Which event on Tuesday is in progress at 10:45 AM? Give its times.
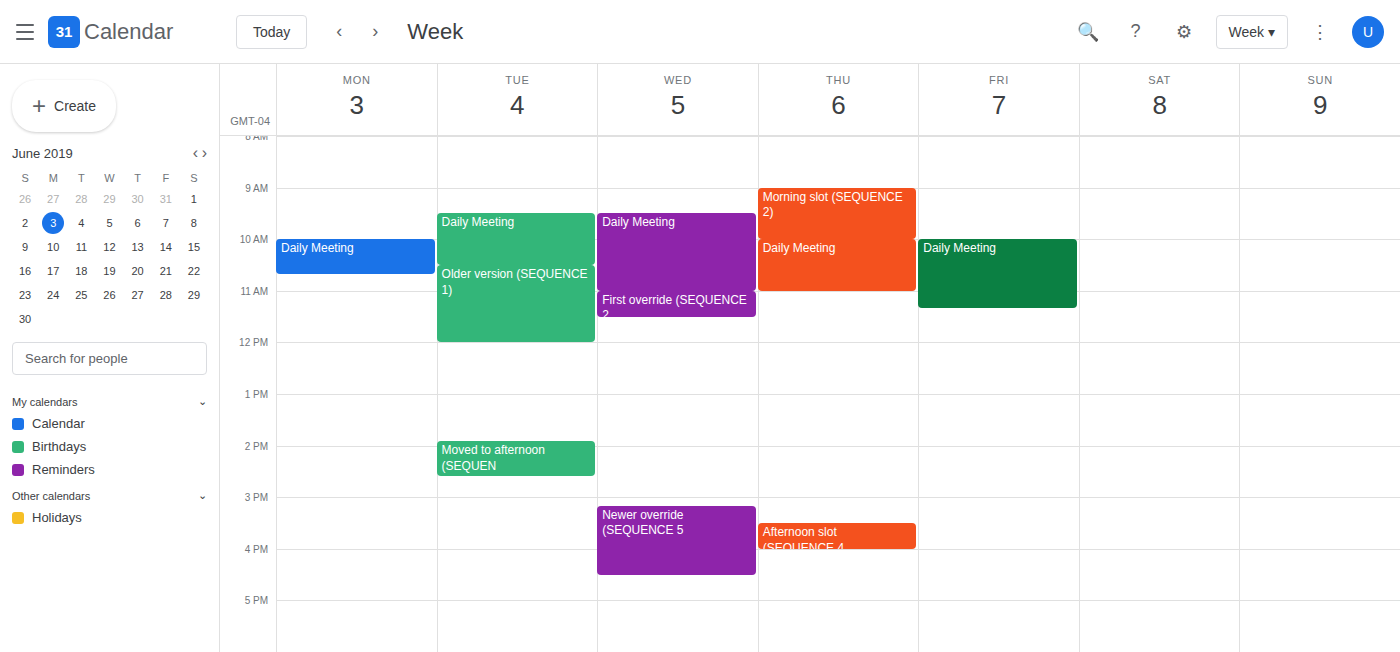
"Older version (SEQUENCE 1)", 10:30 AM to 12:00 PM